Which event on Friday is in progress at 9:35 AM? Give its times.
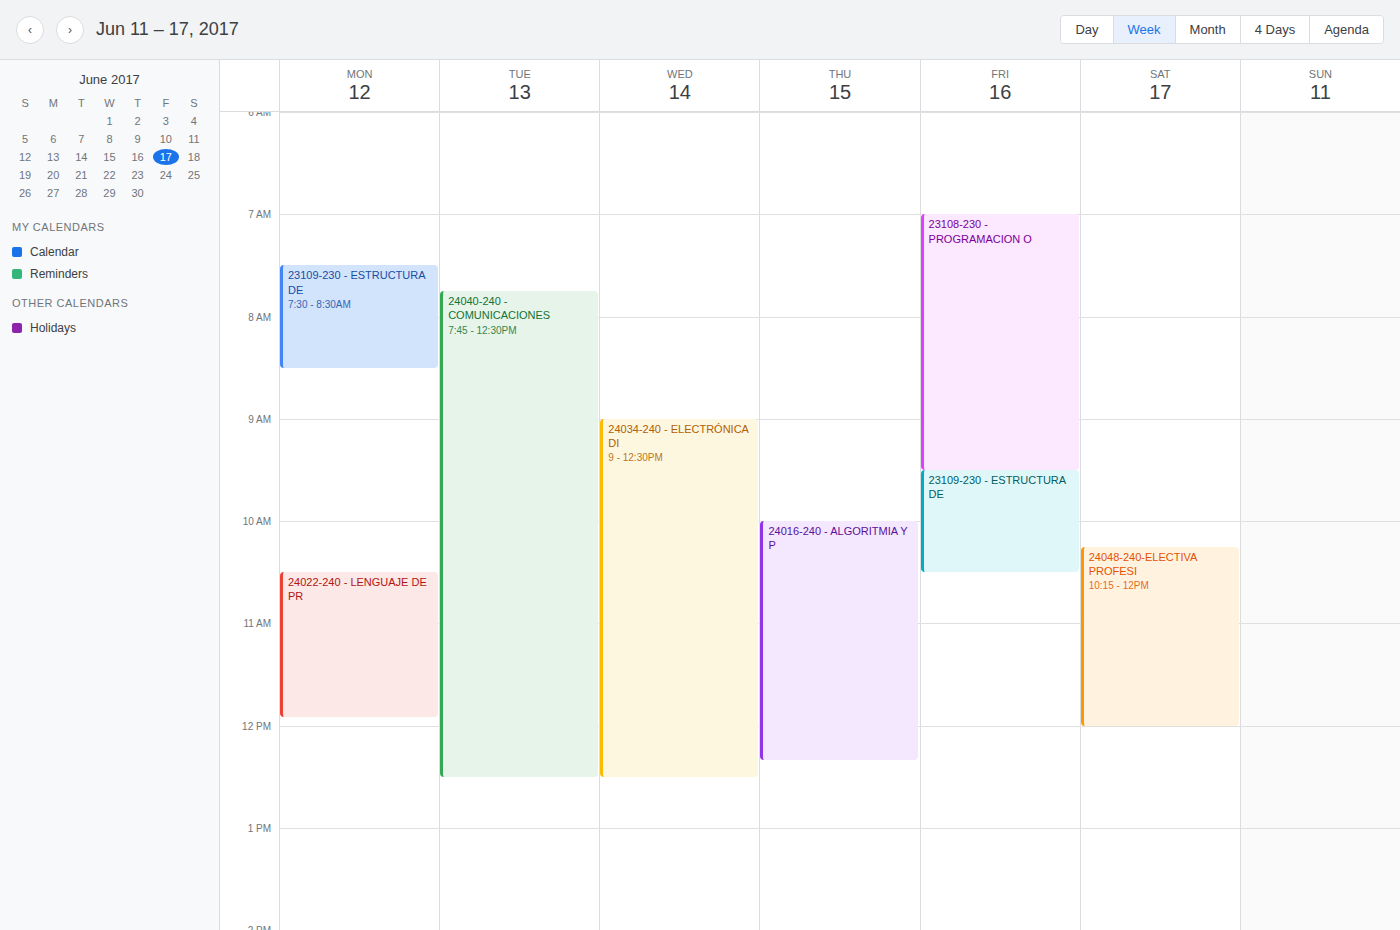
"23109-230 - ESTRUCTURA DE", 9:30 AM to 10:30 AM